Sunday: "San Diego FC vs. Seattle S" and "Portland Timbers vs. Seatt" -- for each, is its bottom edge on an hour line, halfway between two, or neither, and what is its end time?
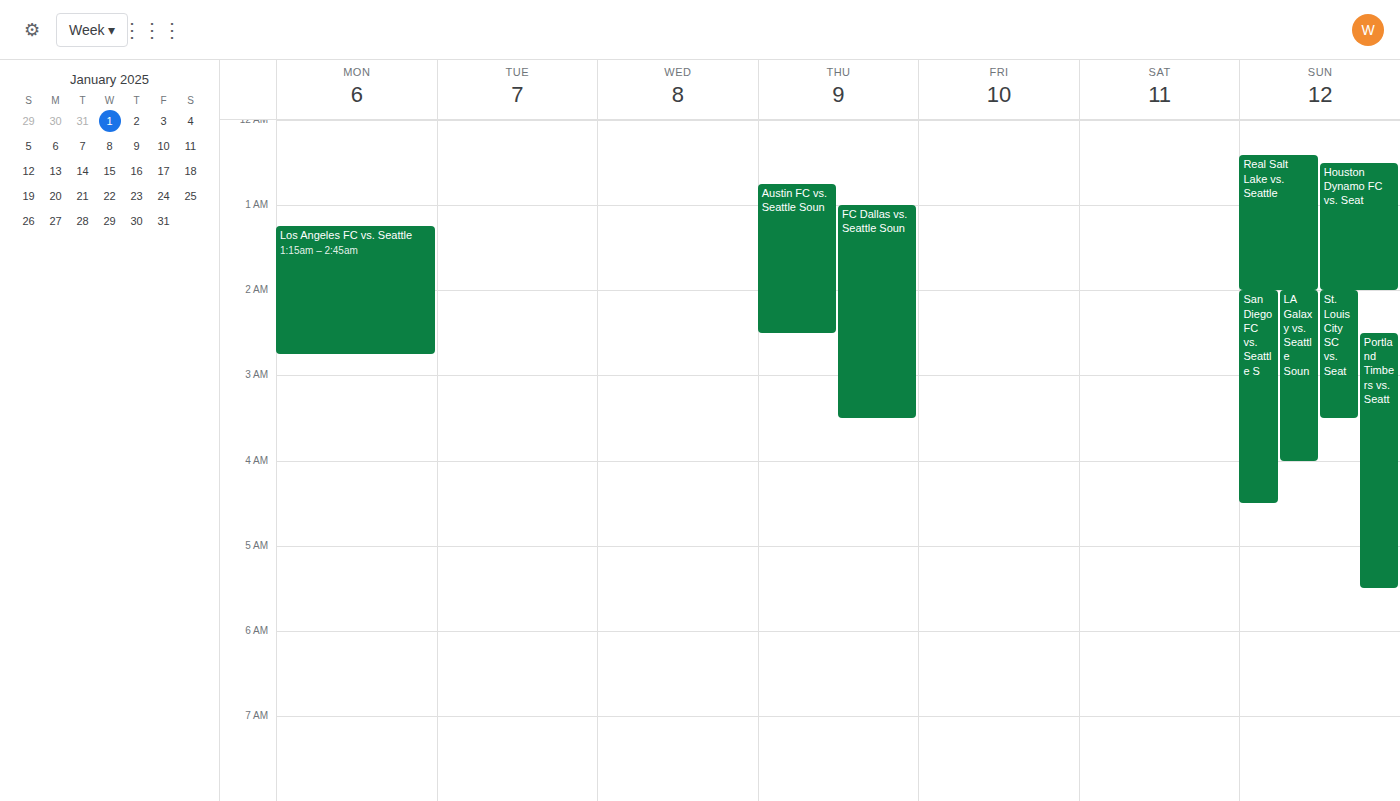
"San Diego FC vs. Seattle S": 4:30 AM, halfway between the 4 AM and 5 AM lines. "Portland Timbers vs. Seatt": 5:30 AM, halfway between the 5 AM and 6 AM lines.